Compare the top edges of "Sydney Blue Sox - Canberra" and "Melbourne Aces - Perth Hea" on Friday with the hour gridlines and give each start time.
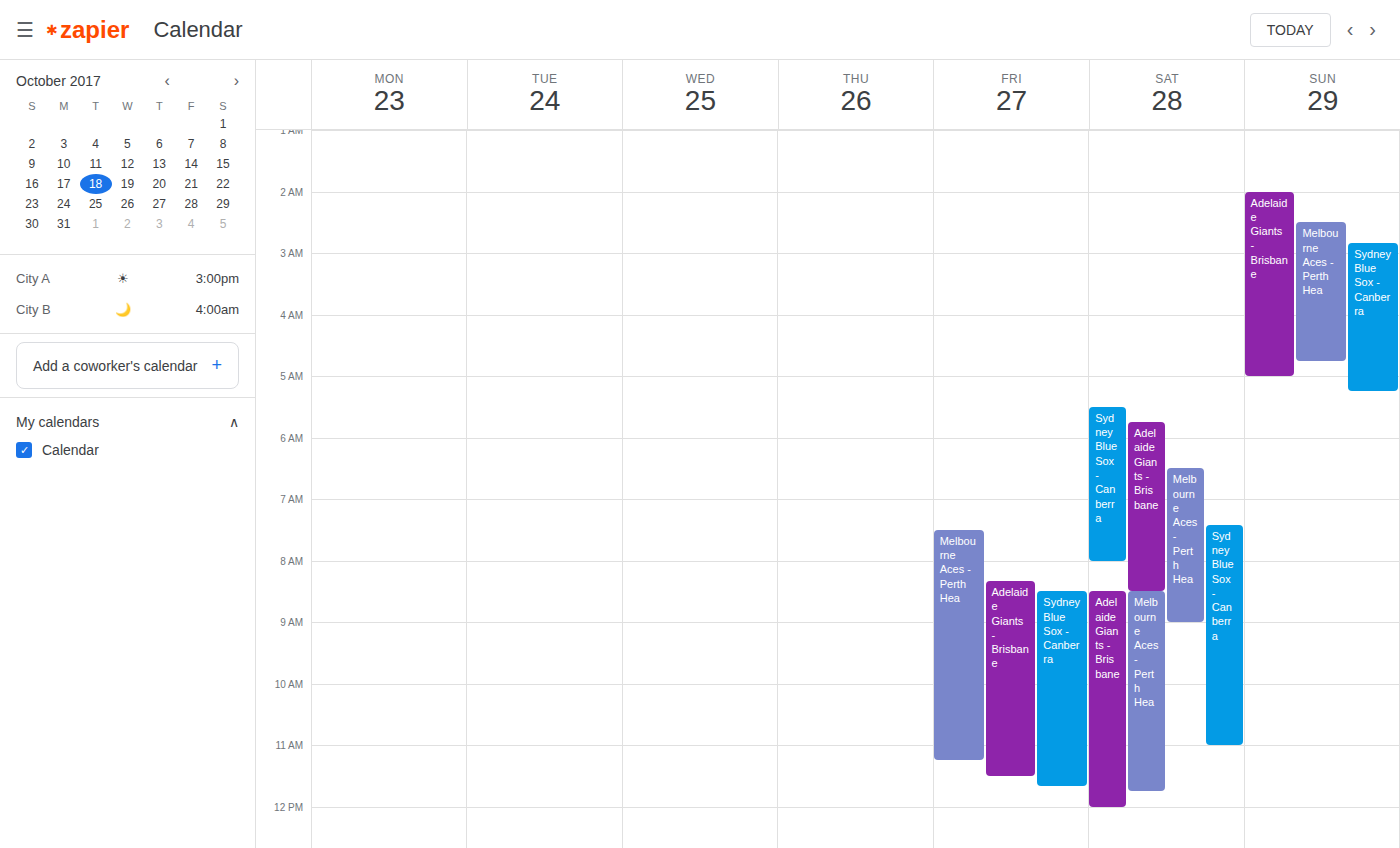
"Sydney Blue Sox - Canberra": 8:30 AM, halfway between the 8 AM and 9 AM lines. "Melbourne Aces - Perth Hea": 7:30 AM, halfway between the 7 AM and 8 AM lines.